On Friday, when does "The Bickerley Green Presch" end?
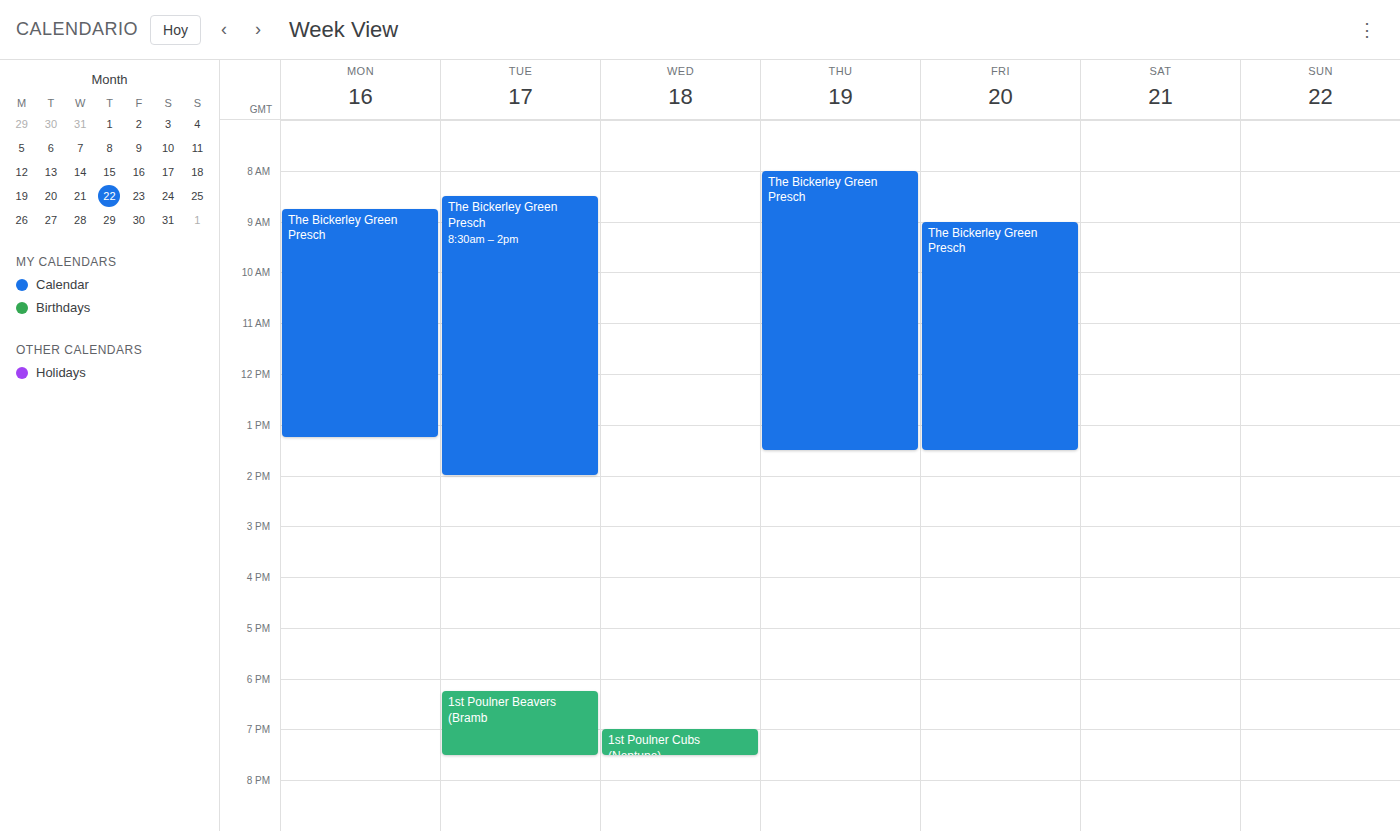
1:30 PM